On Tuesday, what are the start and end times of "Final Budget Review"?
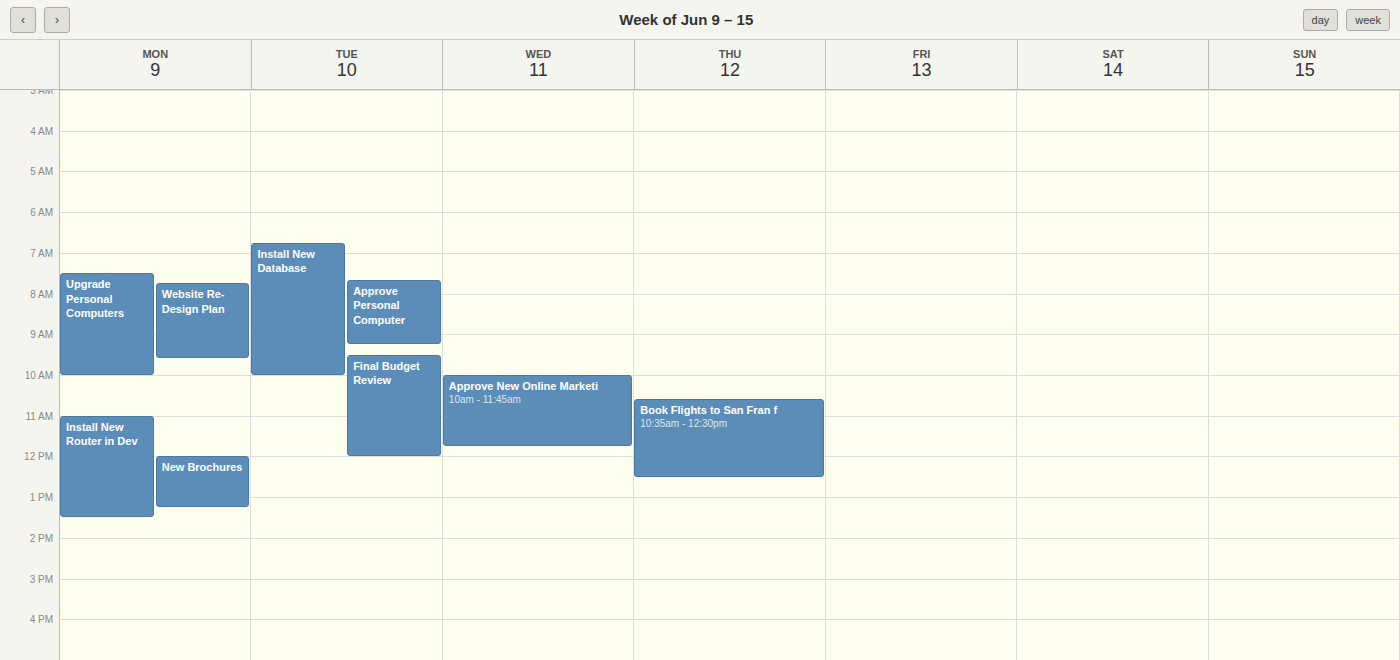
9:30 AM to 12:00 PM